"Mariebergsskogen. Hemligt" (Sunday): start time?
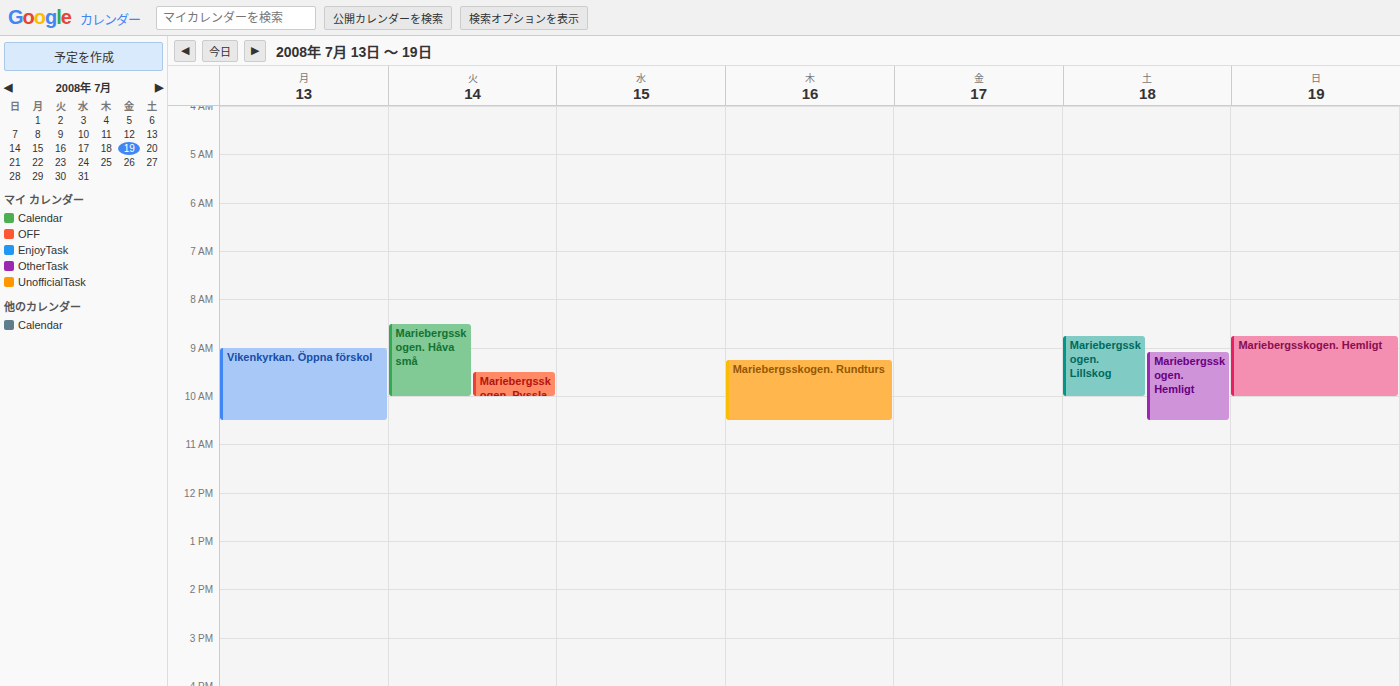
8:45 AM